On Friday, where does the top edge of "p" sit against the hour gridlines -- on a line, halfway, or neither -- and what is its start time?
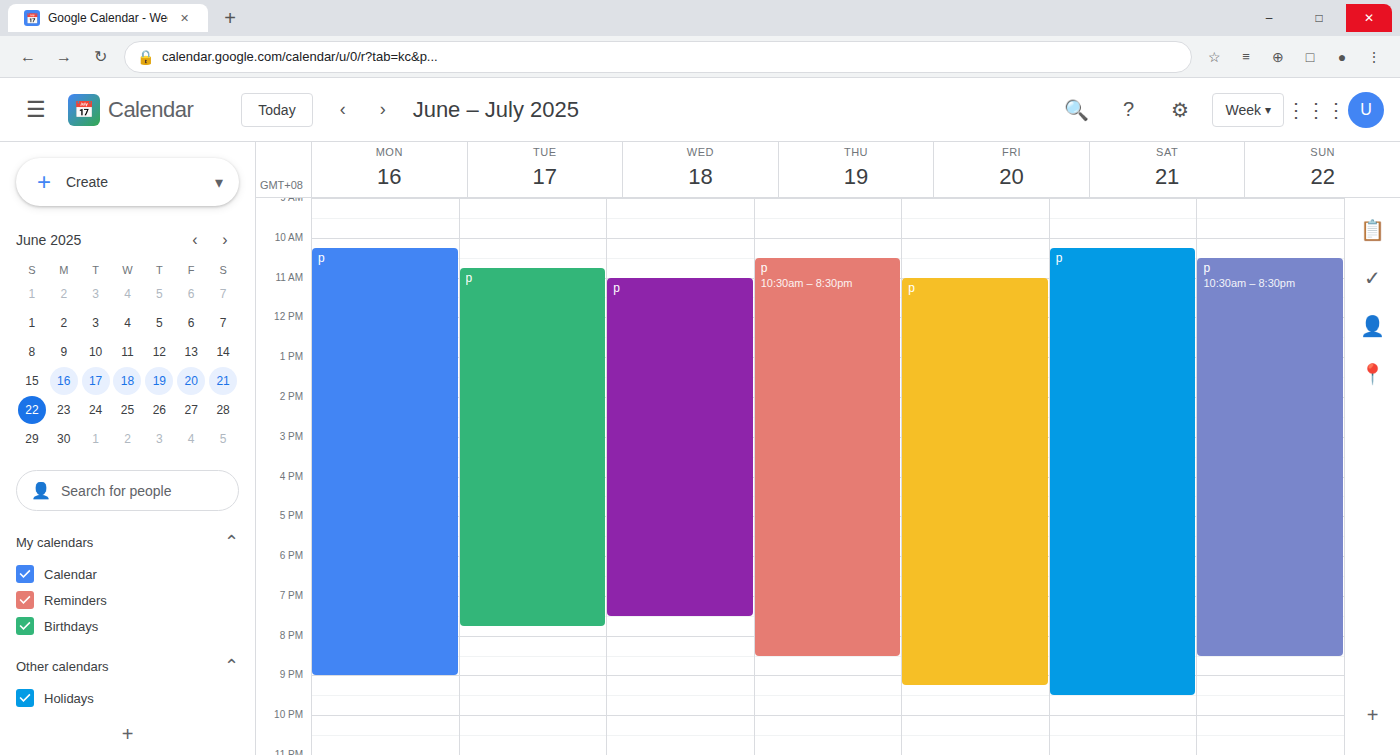
11:00 -- exactly on the 11:00 line.